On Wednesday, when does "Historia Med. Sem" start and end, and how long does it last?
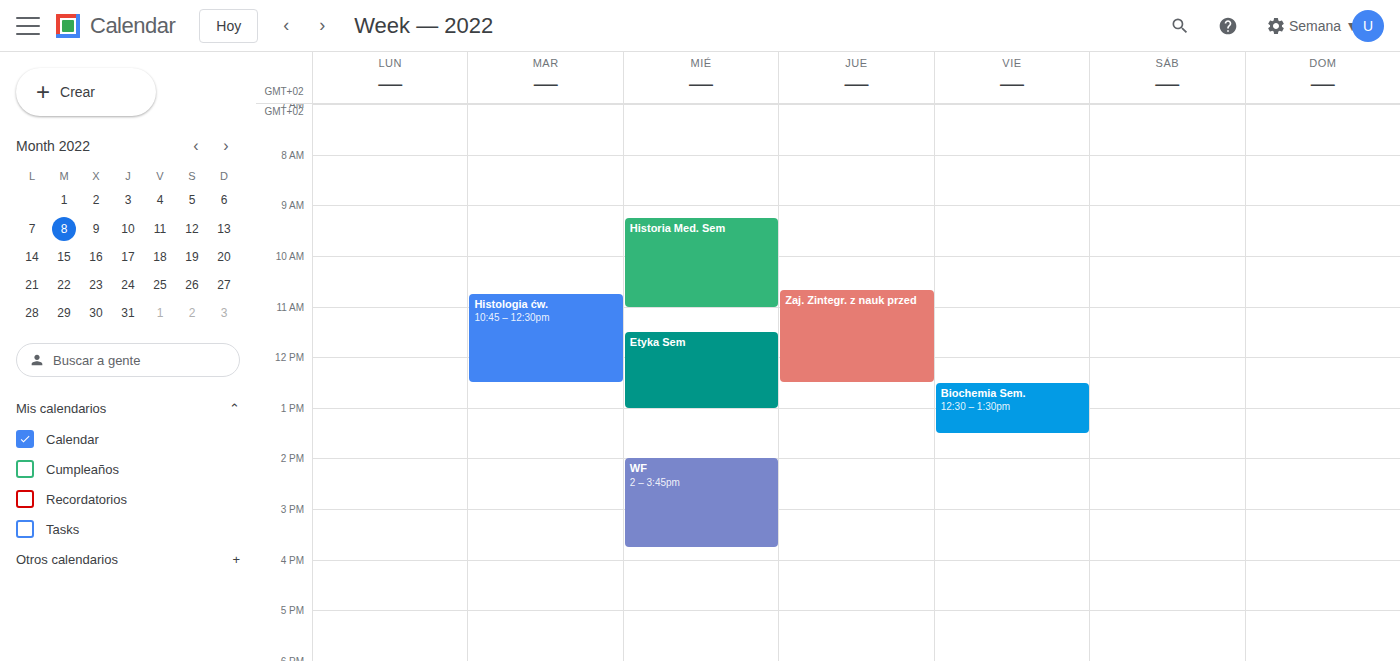
9:15 AM to 11:00 AM, 1 hour 45 minutes